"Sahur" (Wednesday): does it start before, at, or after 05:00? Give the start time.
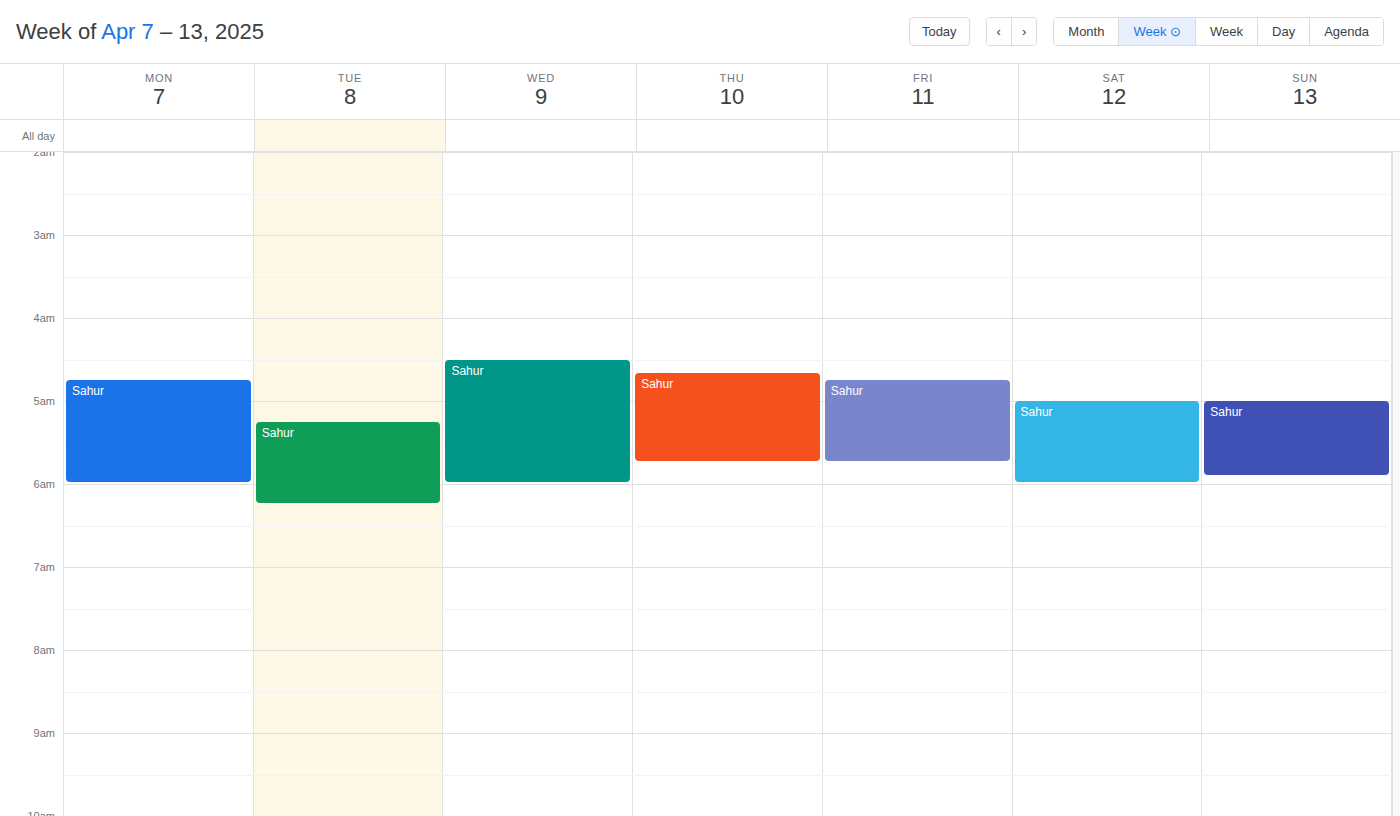
04:30 -- before 05:00, 30 minutes above the 05:00 line.